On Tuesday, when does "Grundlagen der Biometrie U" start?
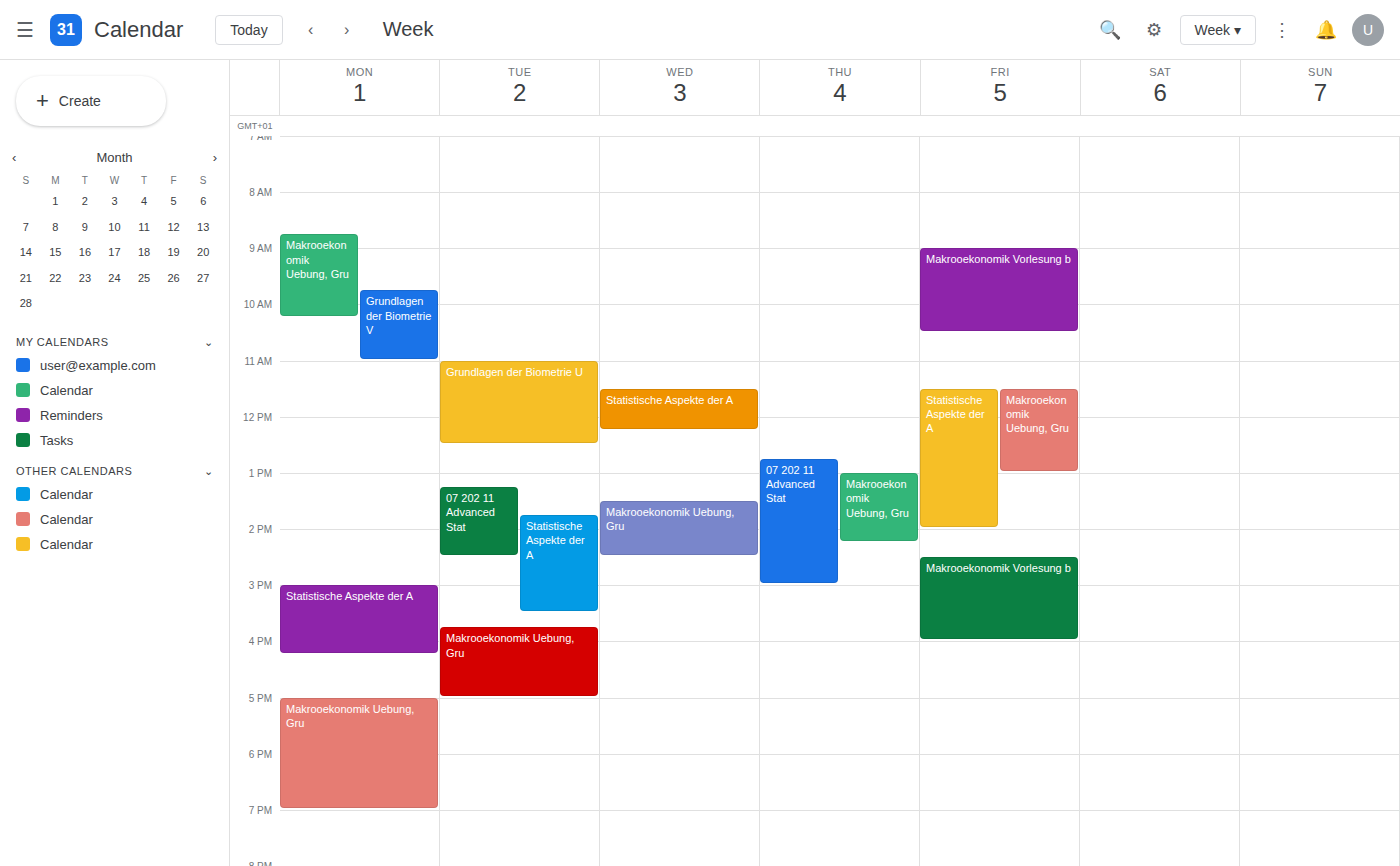
11:00 AM